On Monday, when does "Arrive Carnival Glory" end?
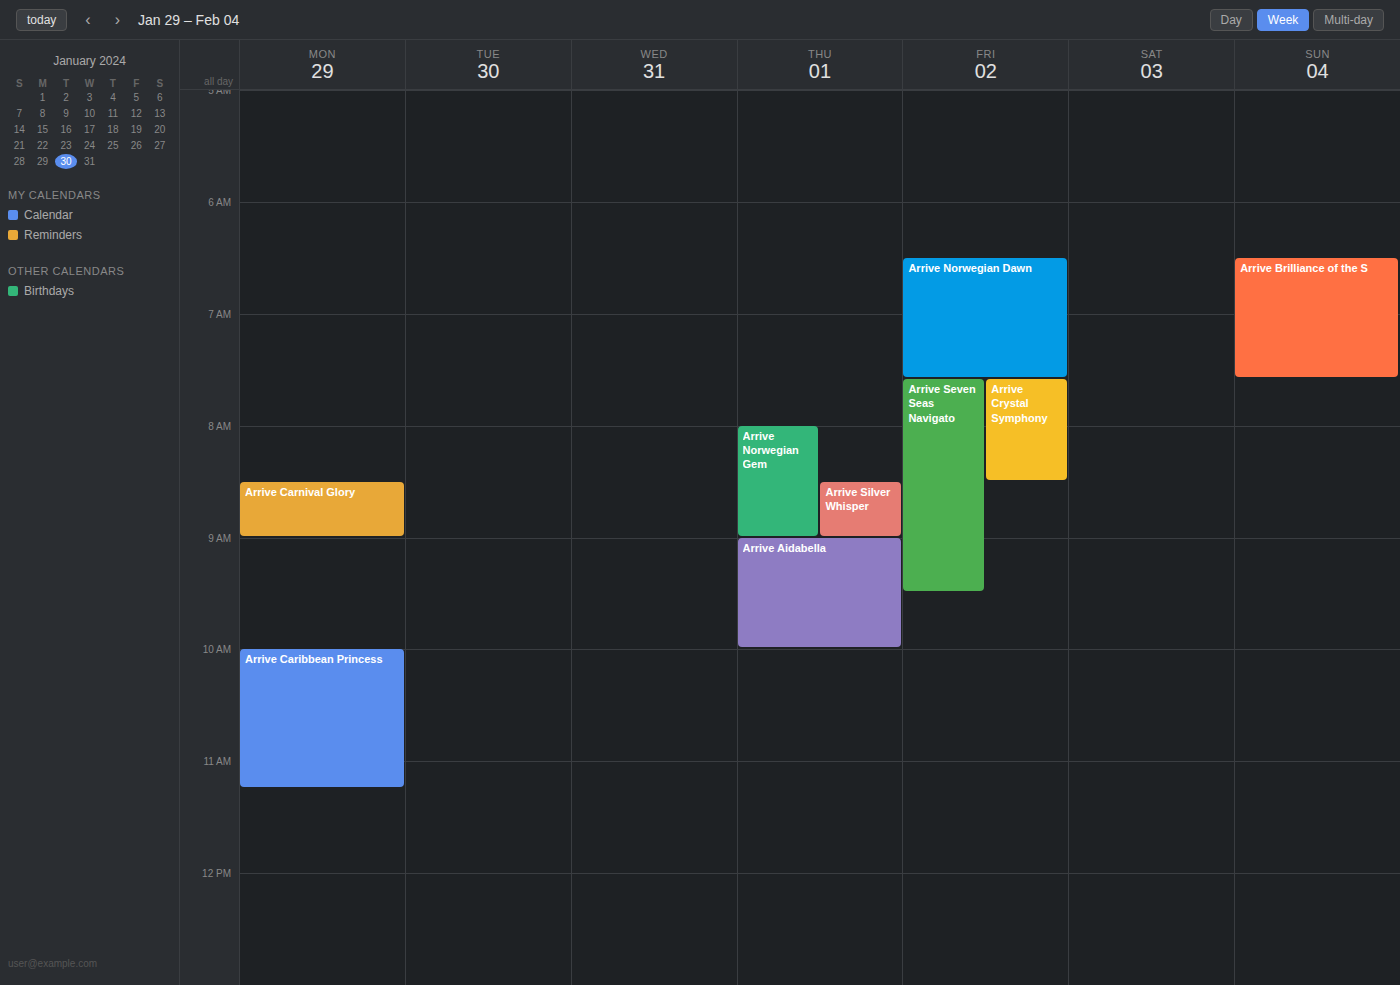
9:00 AM